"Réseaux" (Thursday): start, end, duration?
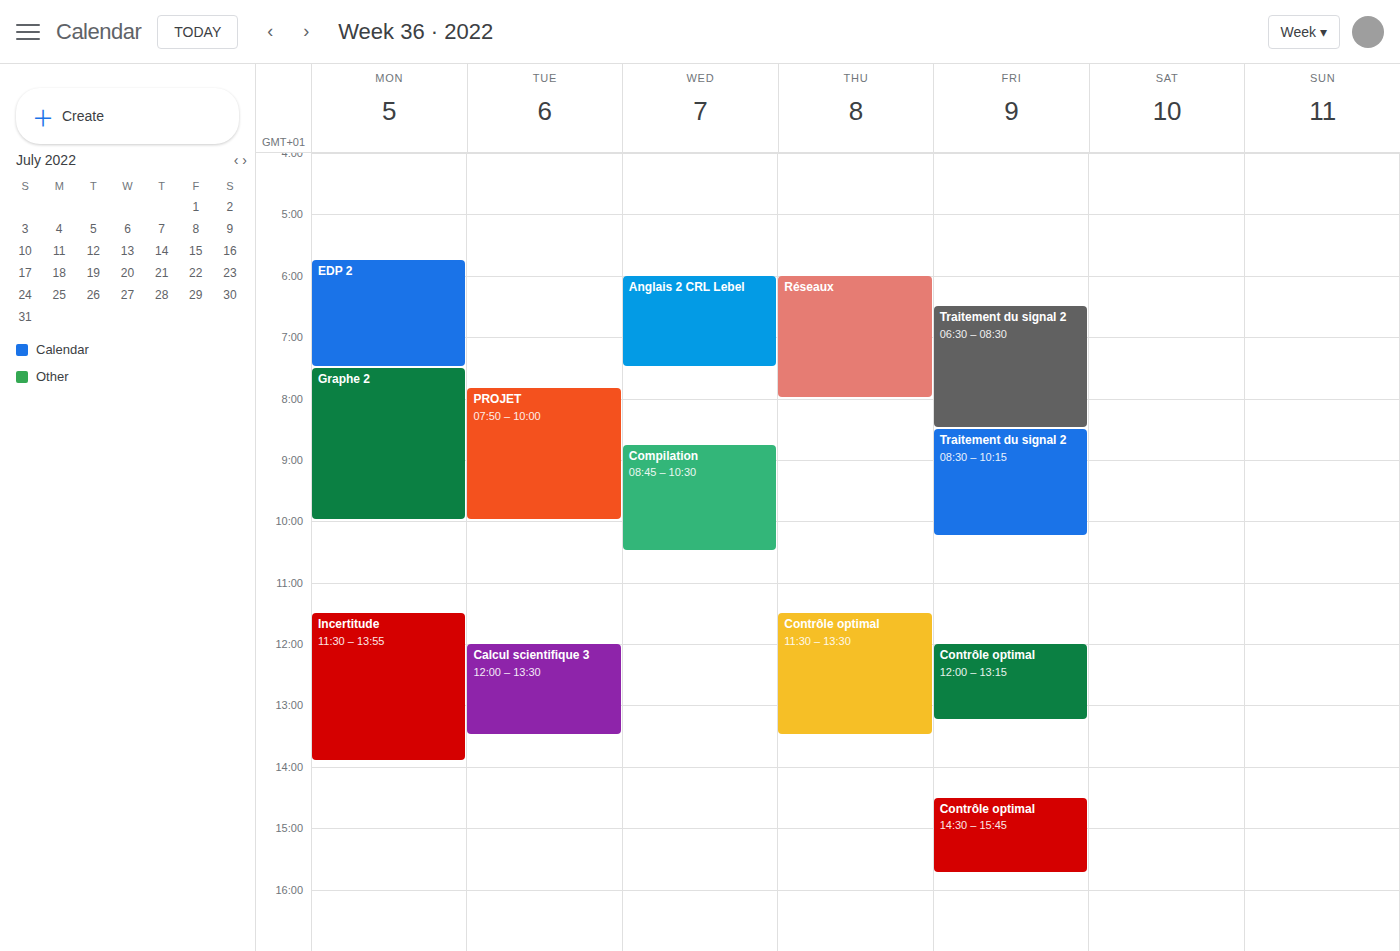
6:00 AM to 8:00 AM, 2 hours